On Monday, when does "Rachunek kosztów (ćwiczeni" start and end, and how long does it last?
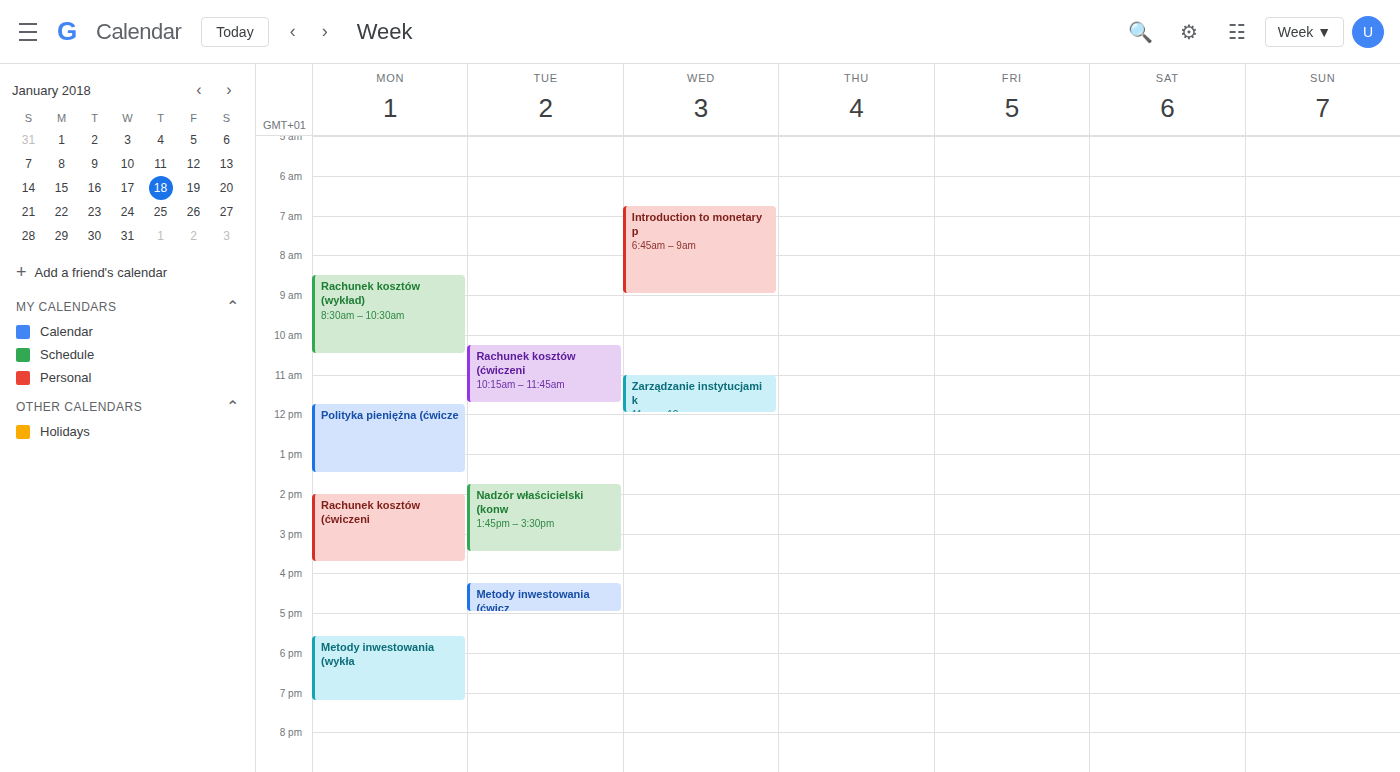
2:00 PM to 3:45 PM, 1 hour 45 minutes